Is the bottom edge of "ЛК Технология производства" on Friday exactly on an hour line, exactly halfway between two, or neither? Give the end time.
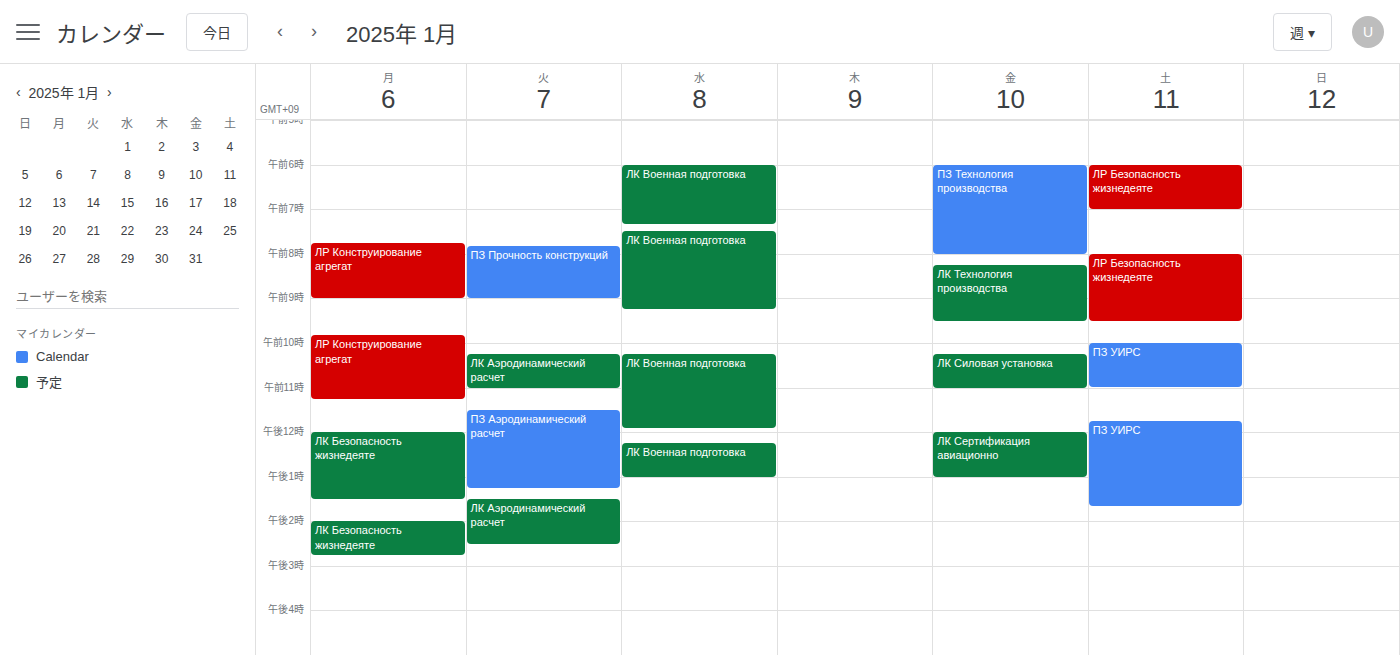
9:30 AM -- halfway between the 9 AM and 10 AM lines.